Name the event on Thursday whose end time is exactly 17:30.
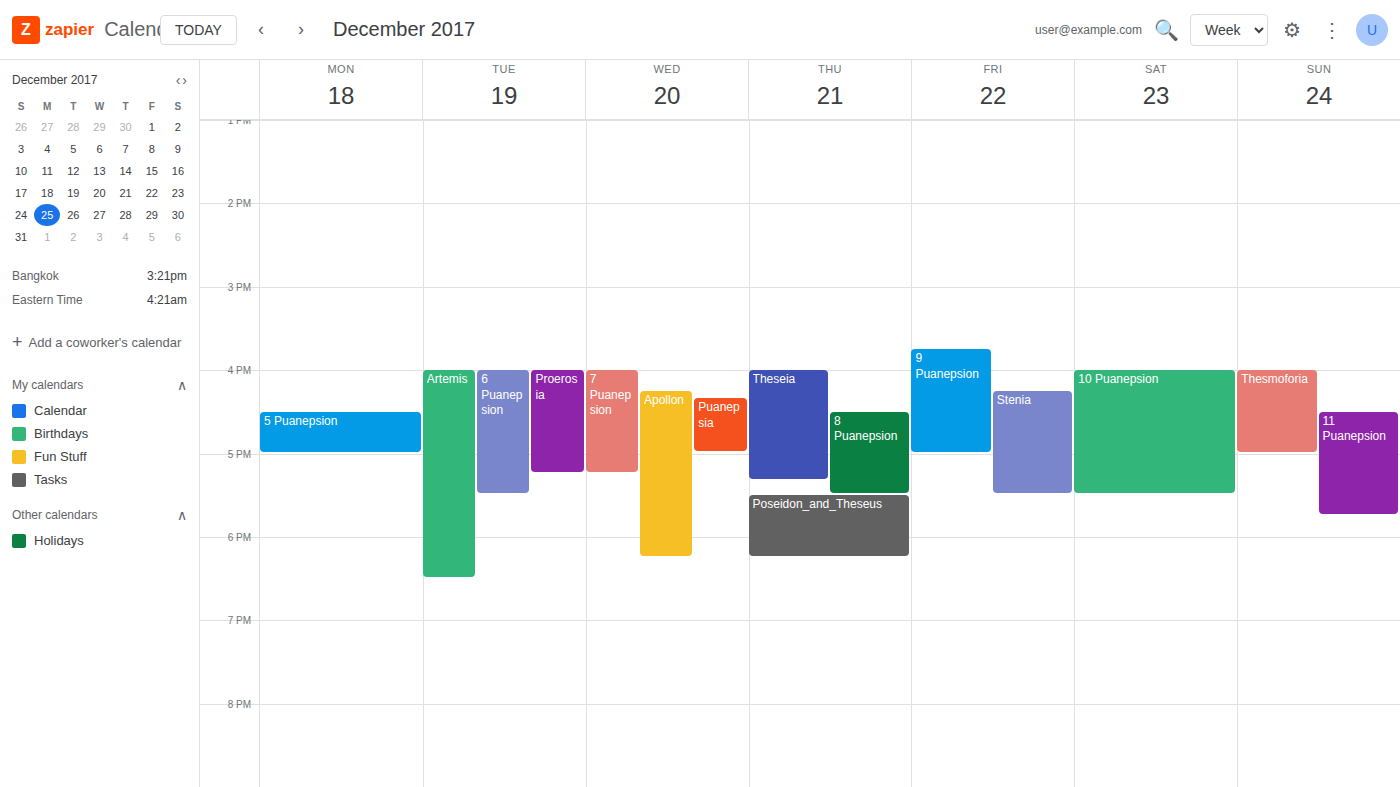
"8 Puanepsion"